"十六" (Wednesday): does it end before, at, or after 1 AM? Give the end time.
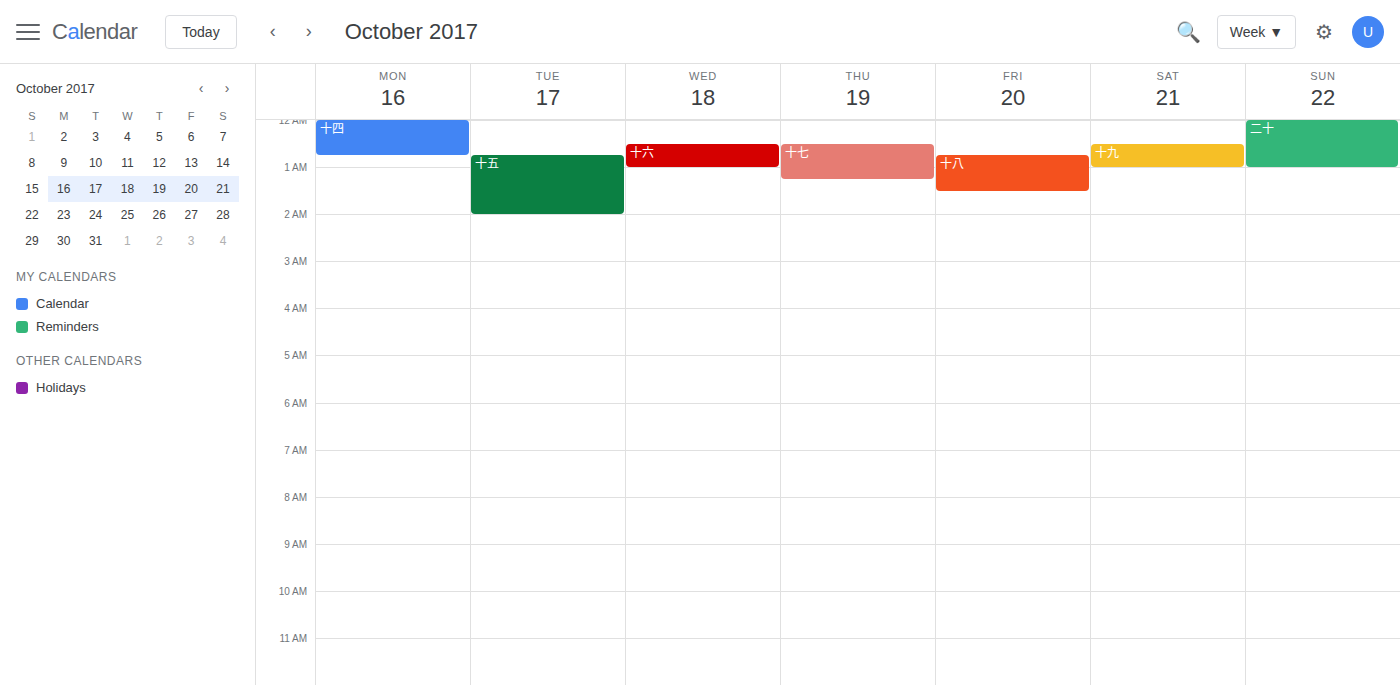
1:00 AM -- exactly at 1 AM, on the 1 AM line.